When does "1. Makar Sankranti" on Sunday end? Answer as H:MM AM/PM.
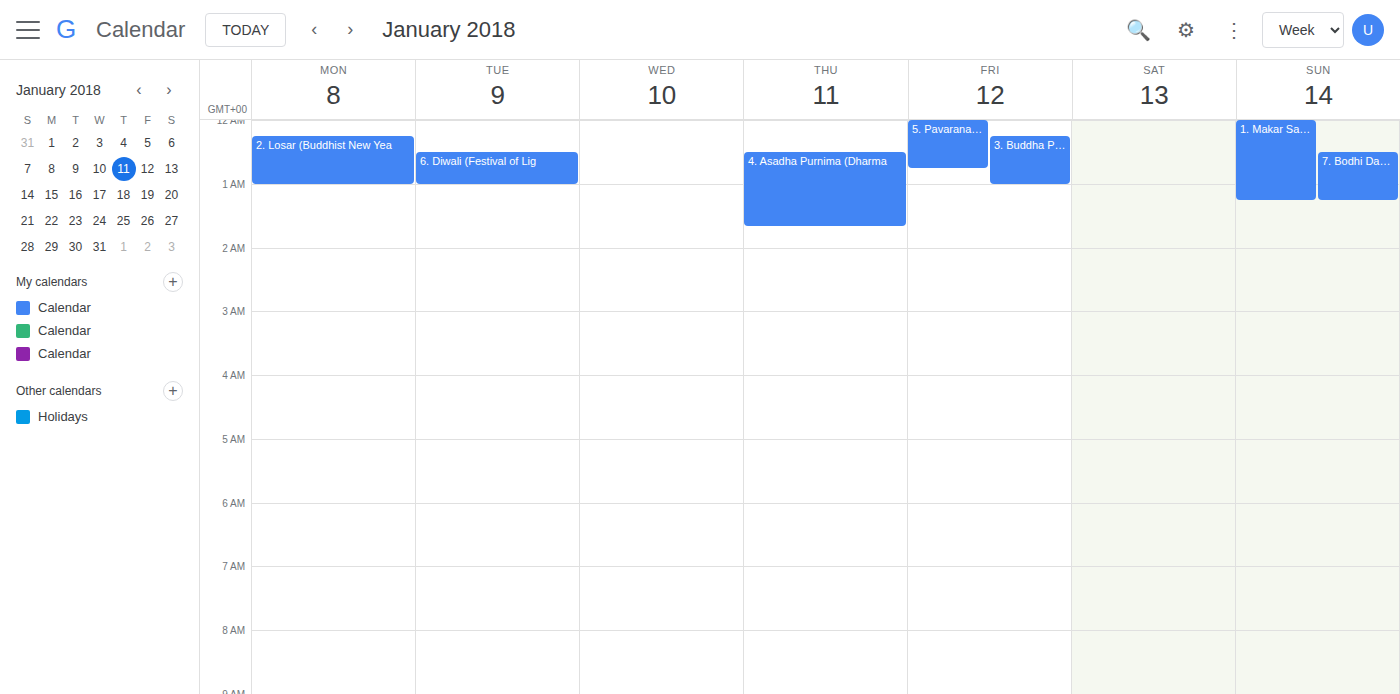
1:15 AM